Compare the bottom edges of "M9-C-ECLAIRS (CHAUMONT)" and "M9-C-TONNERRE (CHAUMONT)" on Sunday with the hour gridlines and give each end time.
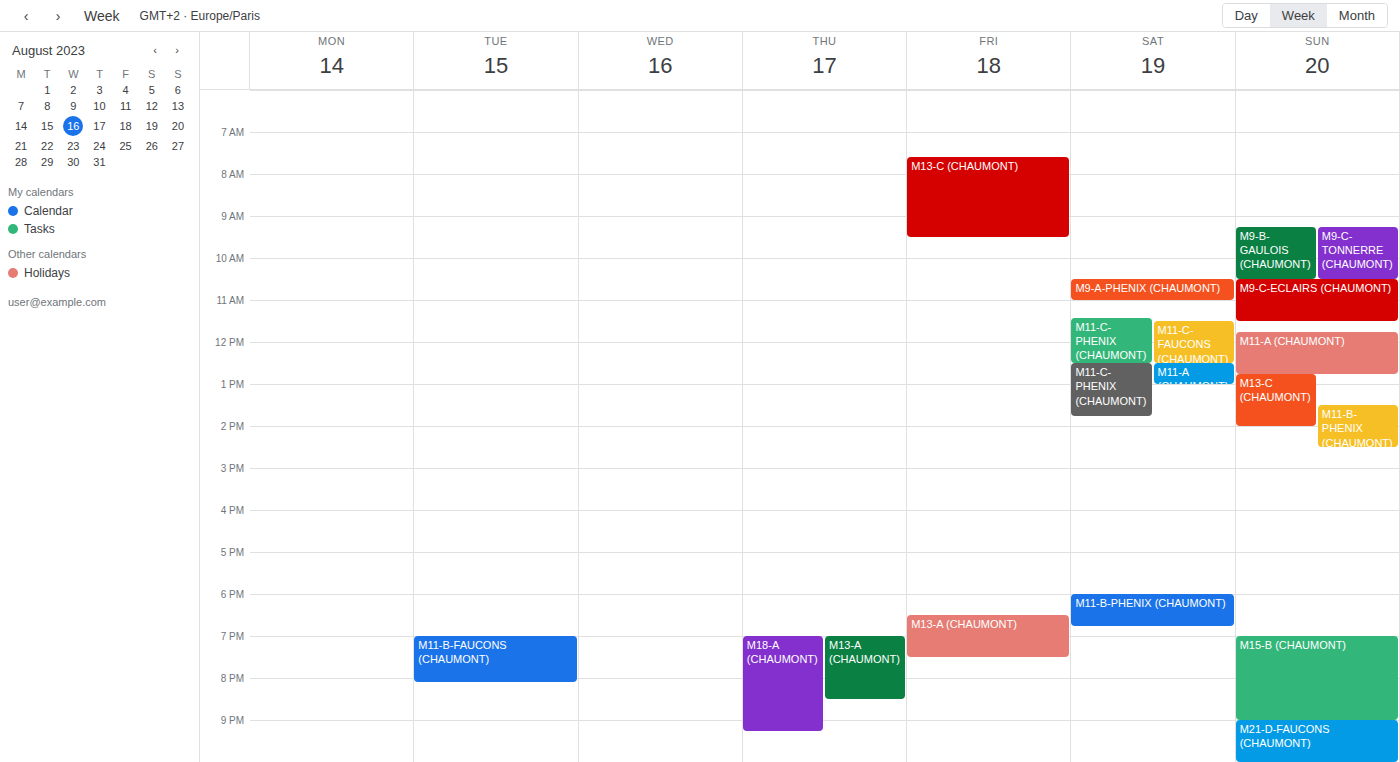
"M9-C-ECLAIRS (CHAUMONT)": 11:30 AM, halfway between the 11 AM and 12 PM lines. "M9-C-TONNERRE (CHAUMONT)": 10:30 AM, halfway between the 10 AM and 11 AM lines.